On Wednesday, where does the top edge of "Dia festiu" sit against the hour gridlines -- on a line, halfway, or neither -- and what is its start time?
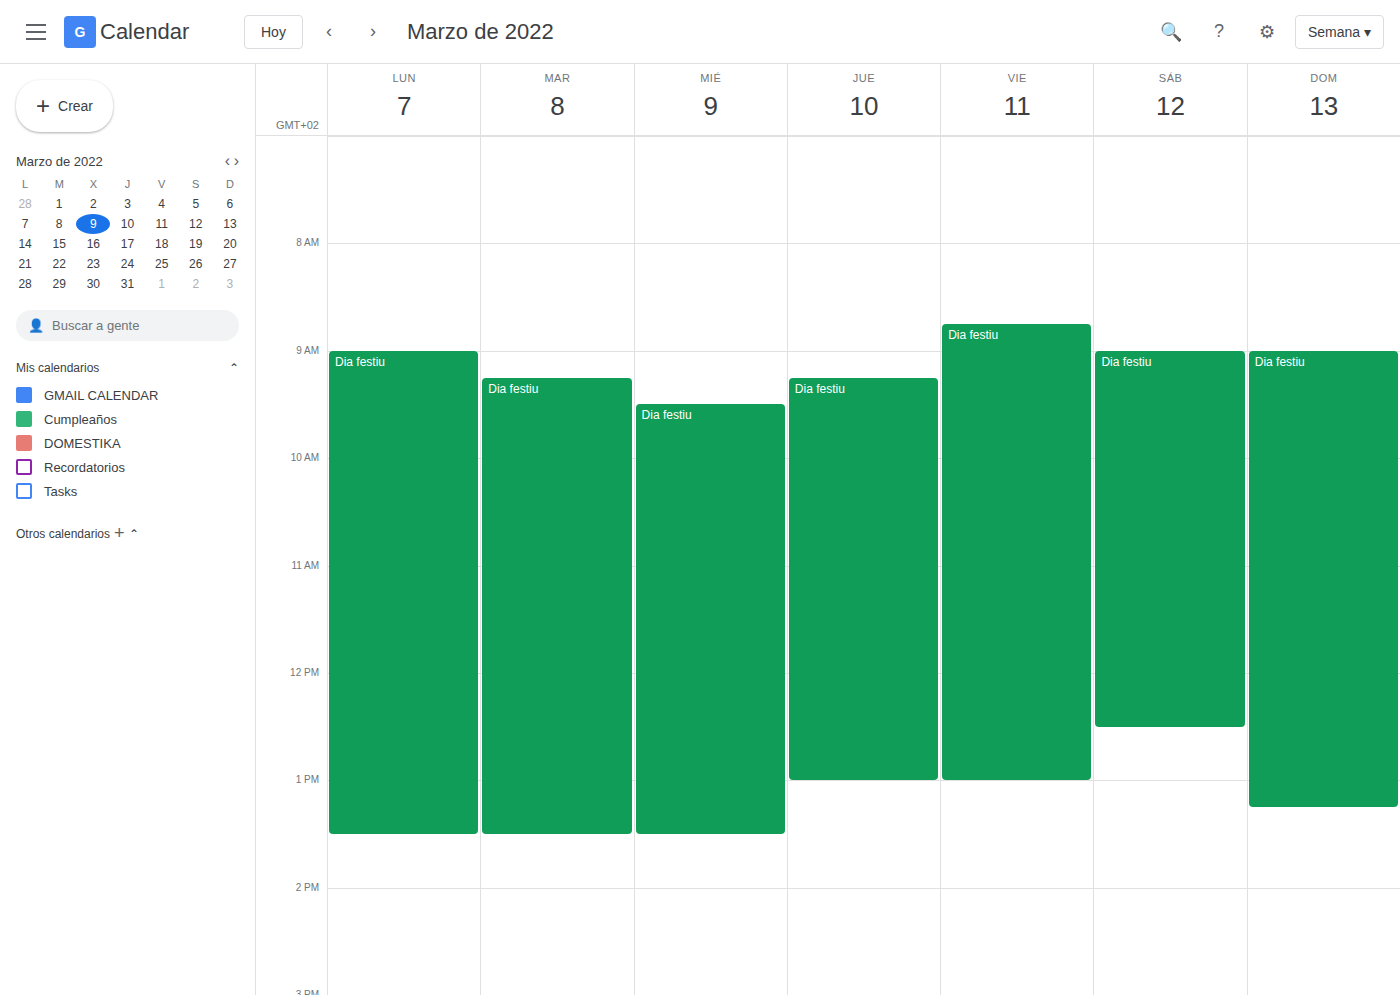
9:30 AM -- halfway between the 9 AM and 10 AM lines.